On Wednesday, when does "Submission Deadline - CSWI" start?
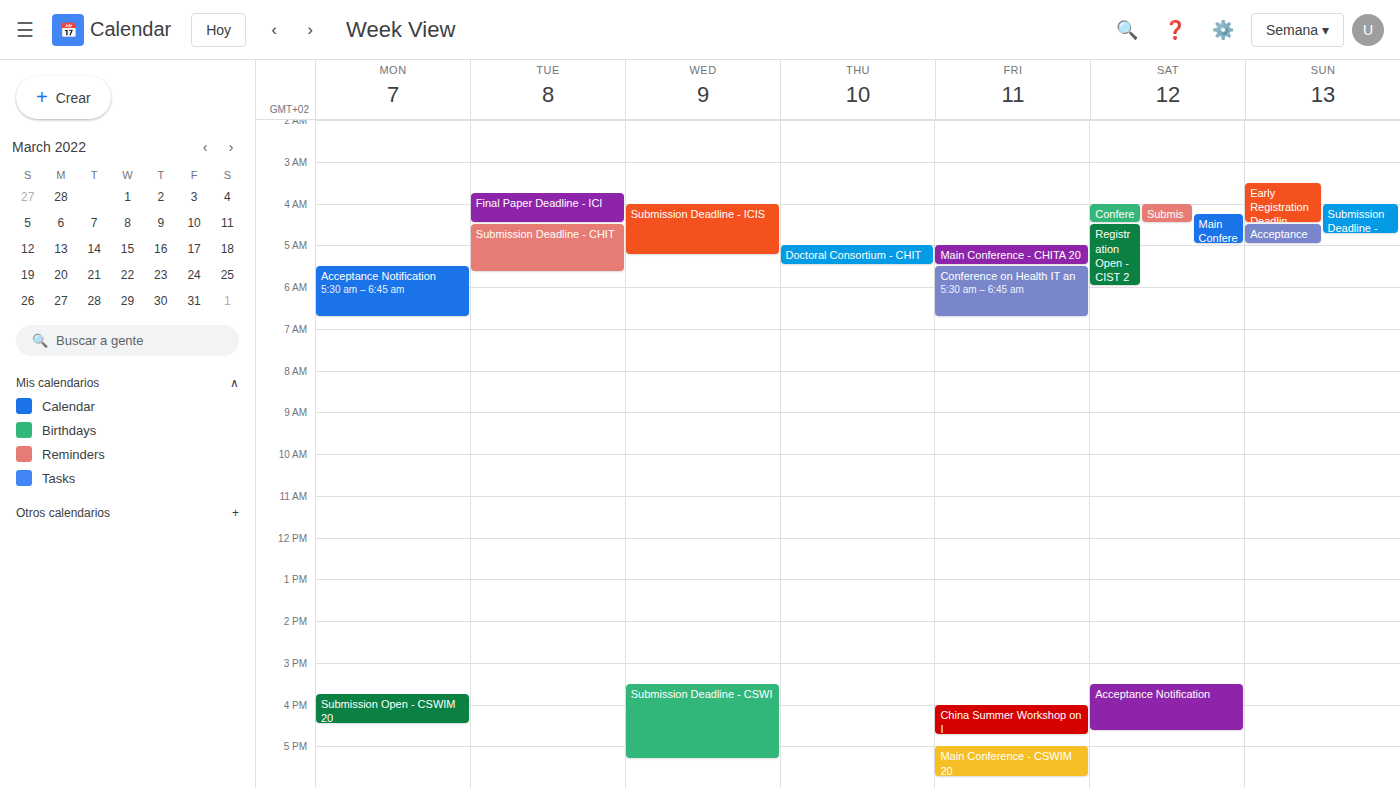
3:30 PM